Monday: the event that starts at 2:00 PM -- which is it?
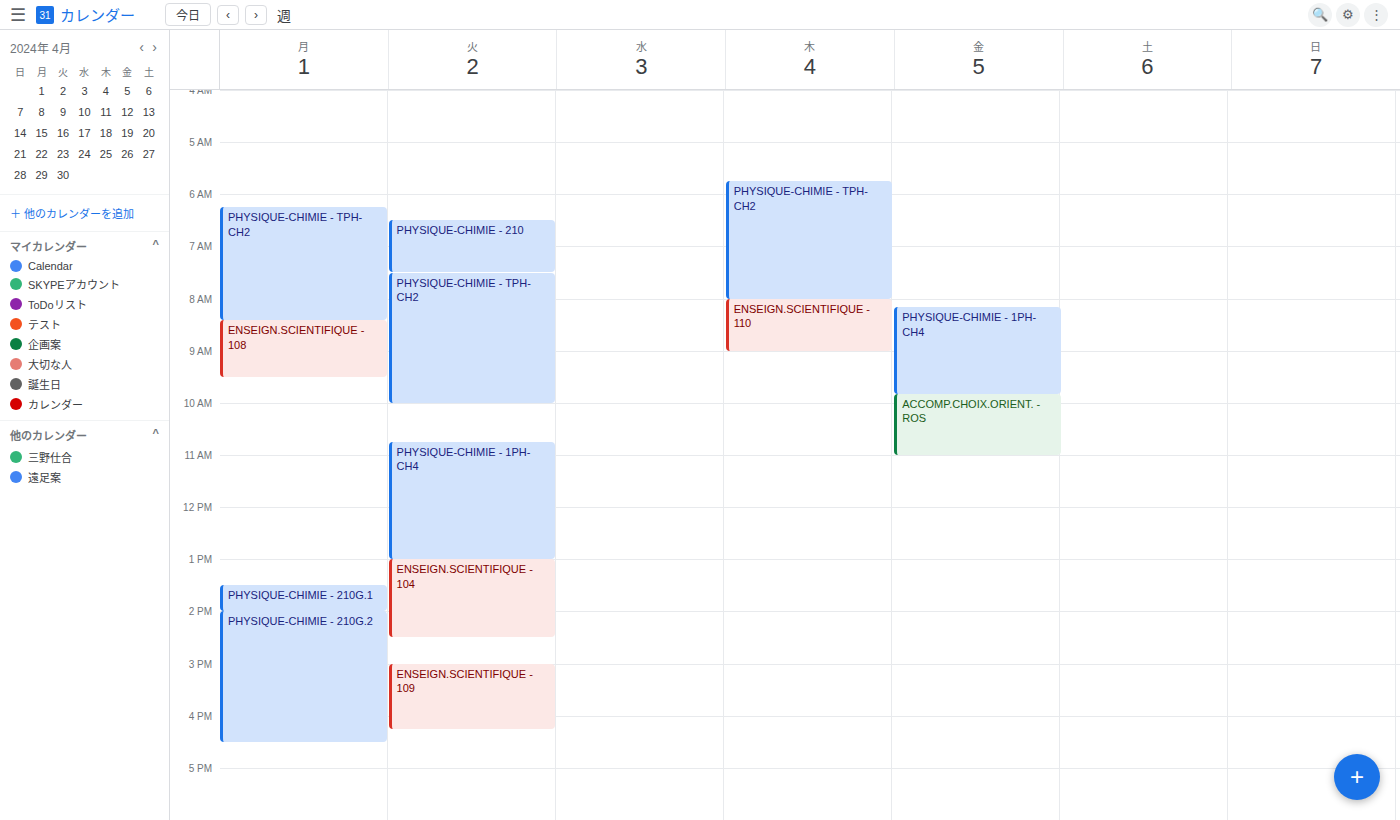
"PHYSIQUE-CHIMIE - 210G.2"